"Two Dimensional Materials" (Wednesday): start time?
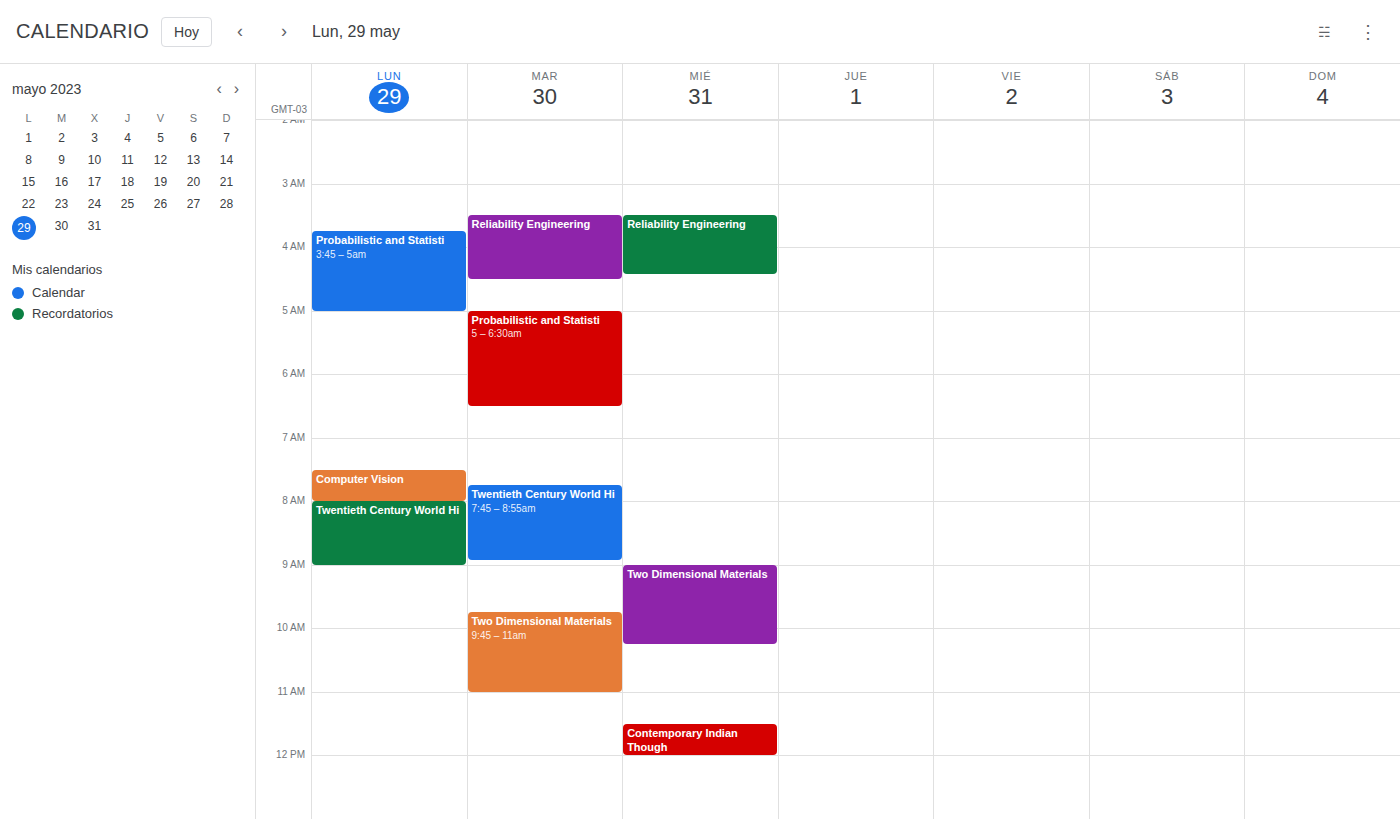
09:00